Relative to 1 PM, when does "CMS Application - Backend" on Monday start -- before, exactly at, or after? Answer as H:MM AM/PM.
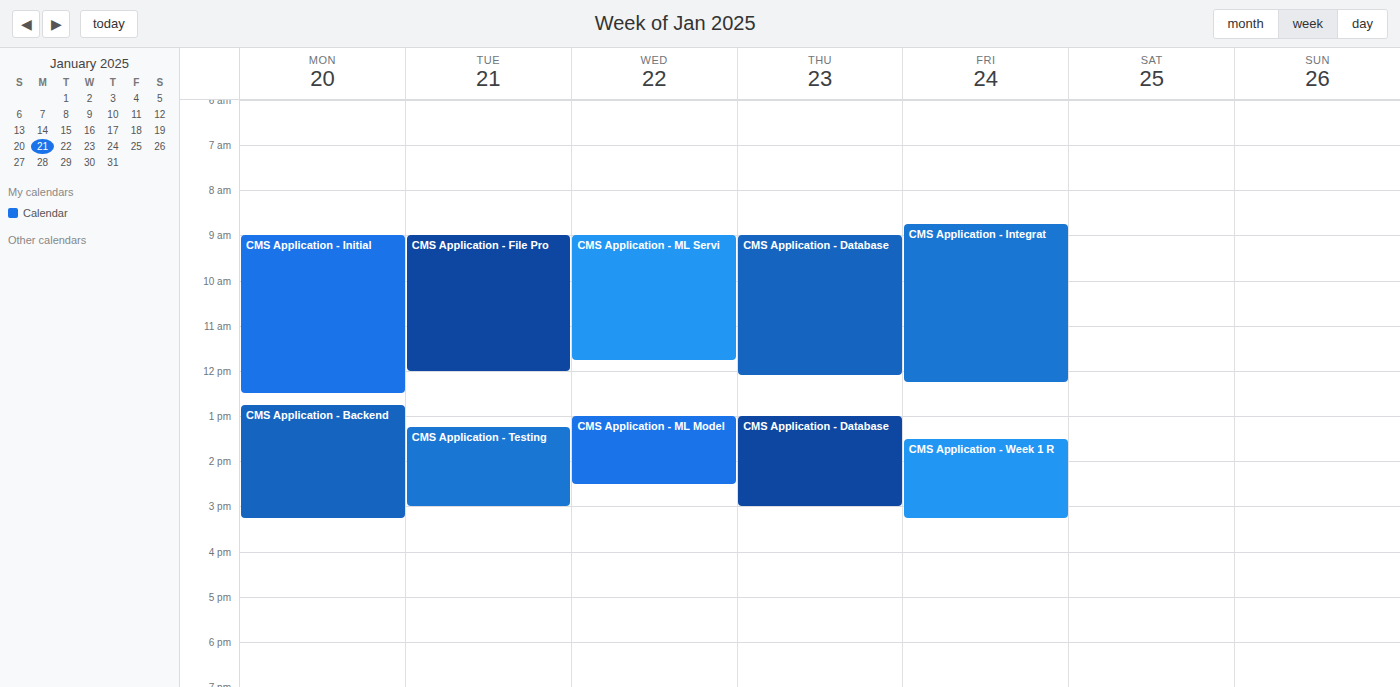
12:45 PM -- before 1 PM, 15 minutes above the 1 PM line.